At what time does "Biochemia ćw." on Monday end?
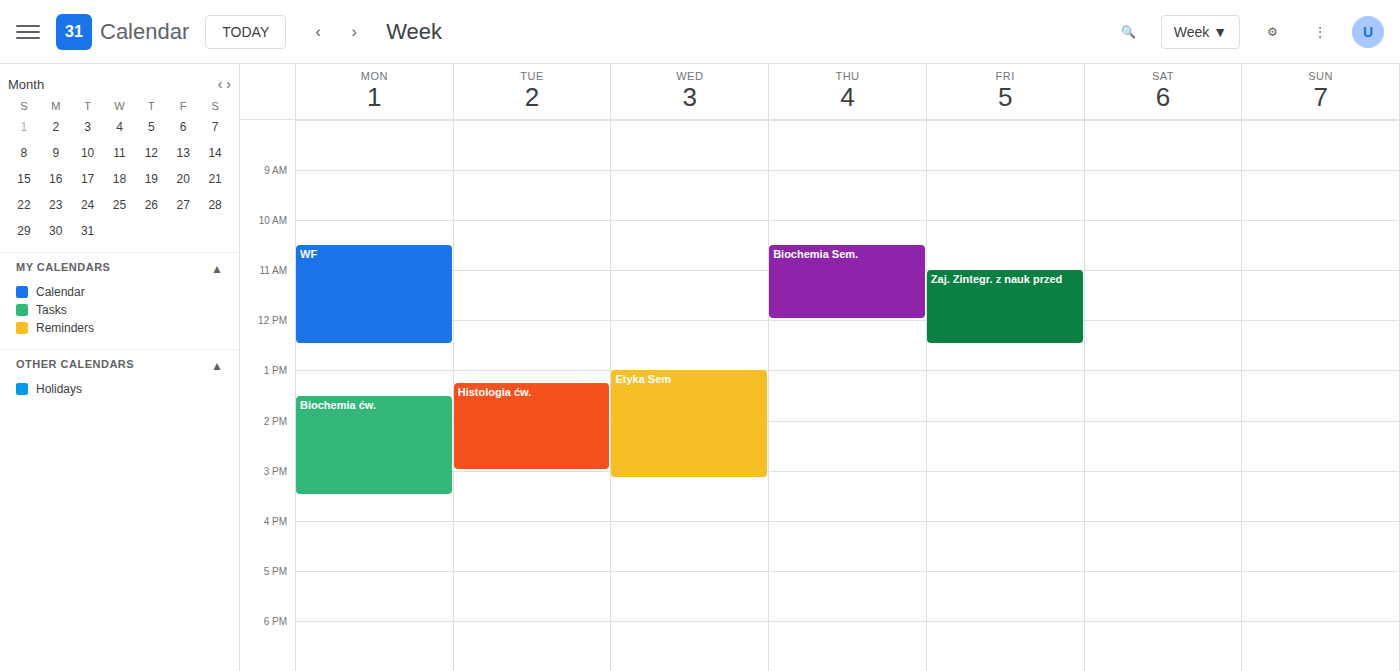
3:30 PM